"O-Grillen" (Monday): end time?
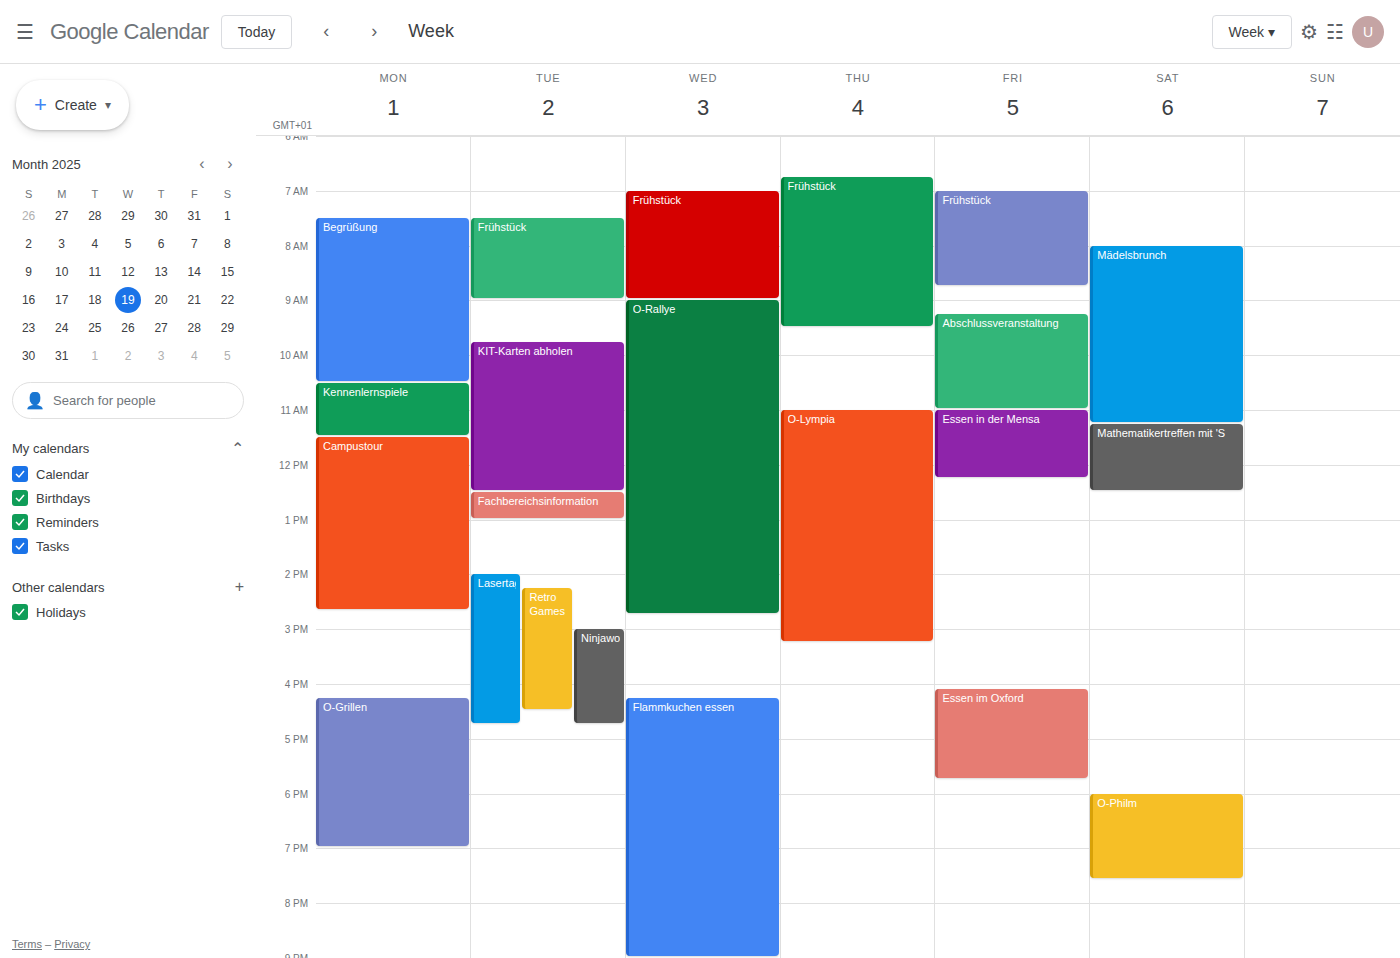
7:00 PM